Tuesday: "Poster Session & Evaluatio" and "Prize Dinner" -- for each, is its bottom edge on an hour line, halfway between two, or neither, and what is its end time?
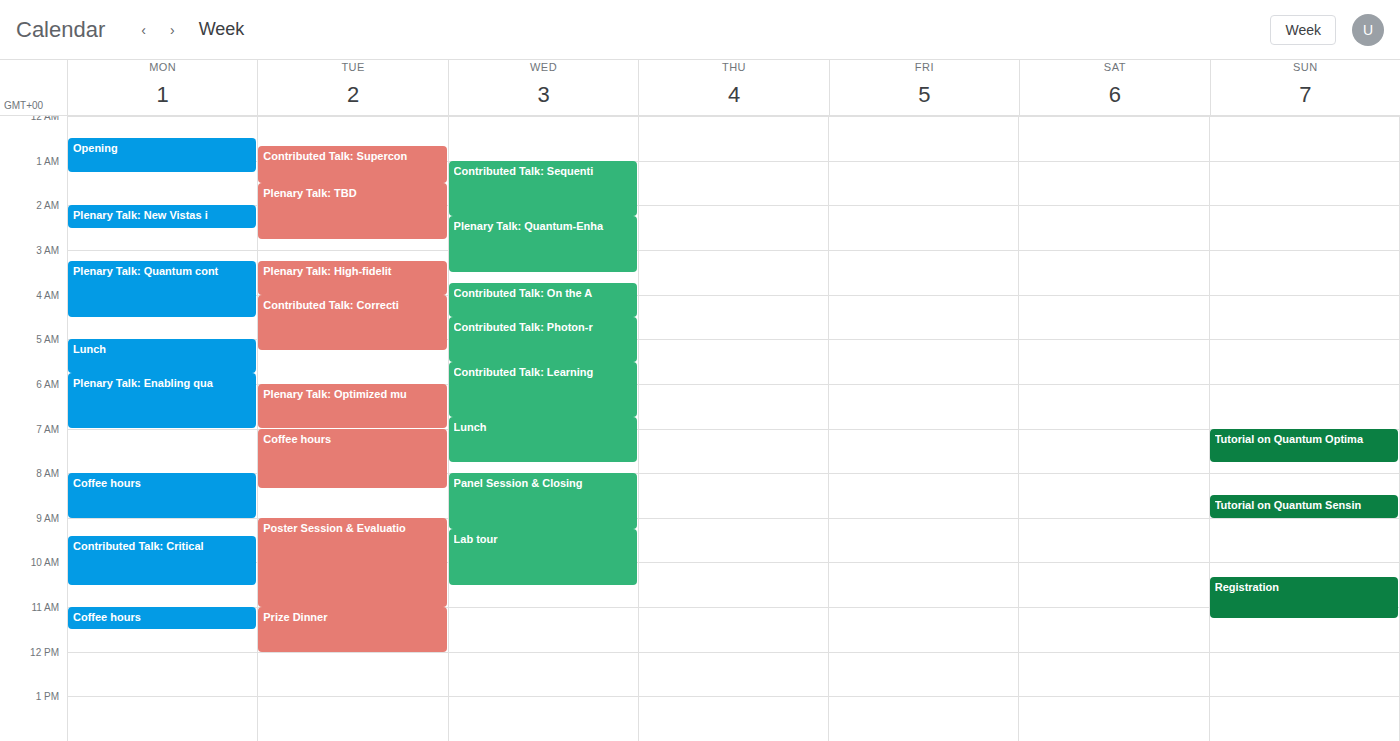
"Poster Session & Evaluatio": 11:00 AM, exactly on the 11 AM line. "Prize Dinner": 12:00 PM, exactly on the 12 PM line.